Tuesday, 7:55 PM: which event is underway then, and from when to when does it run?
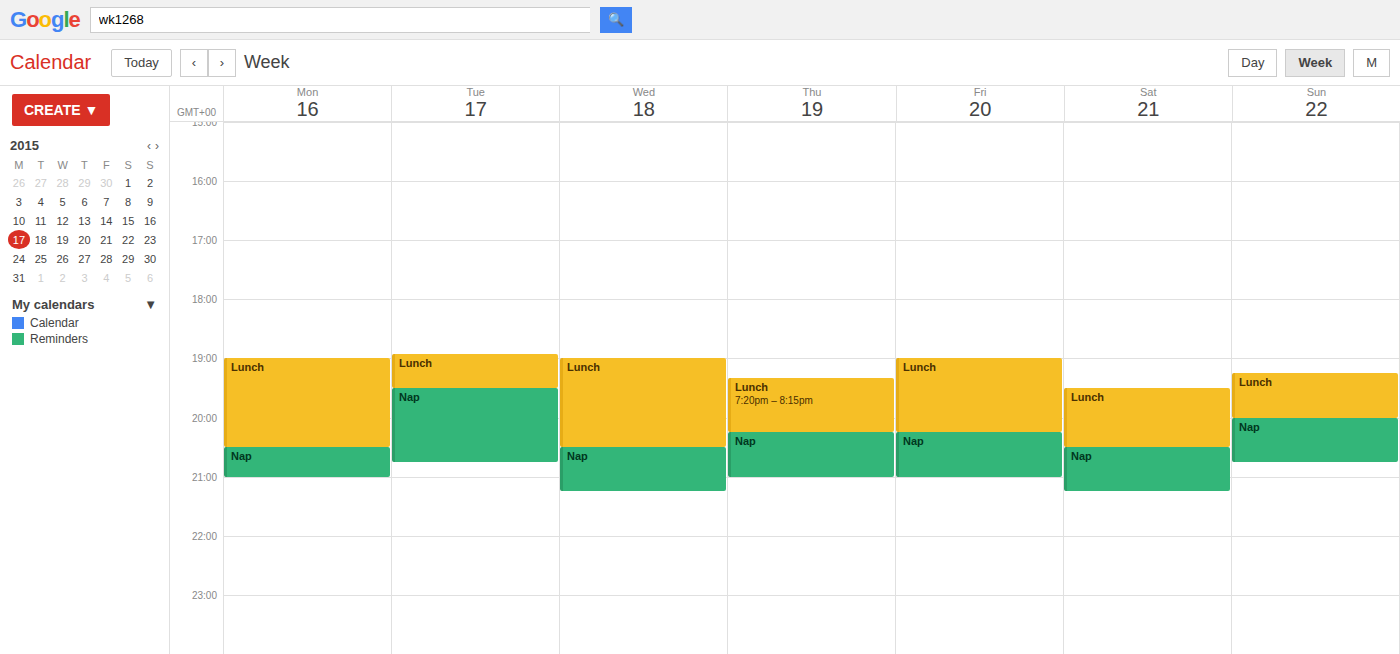
"Nap", 7:30 PM to 8:45 PM